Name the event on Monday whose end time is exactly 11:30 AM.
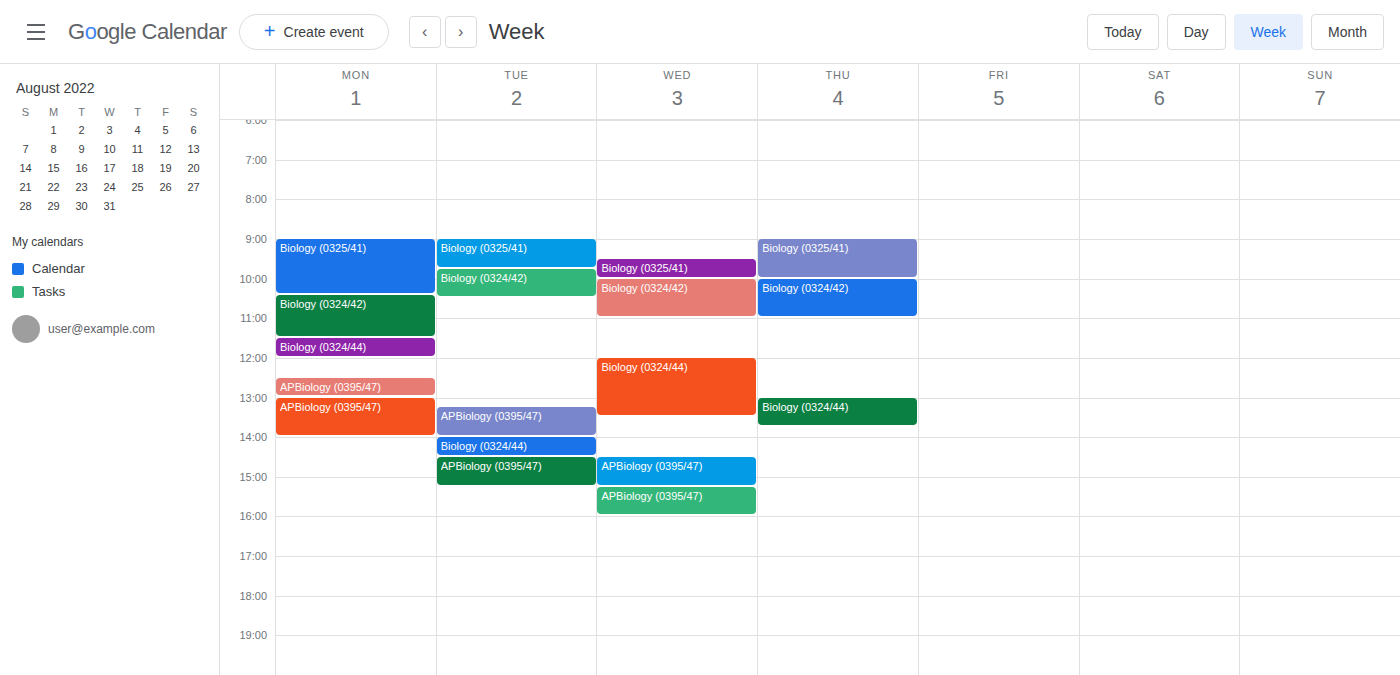
"Biology (0324/42)"